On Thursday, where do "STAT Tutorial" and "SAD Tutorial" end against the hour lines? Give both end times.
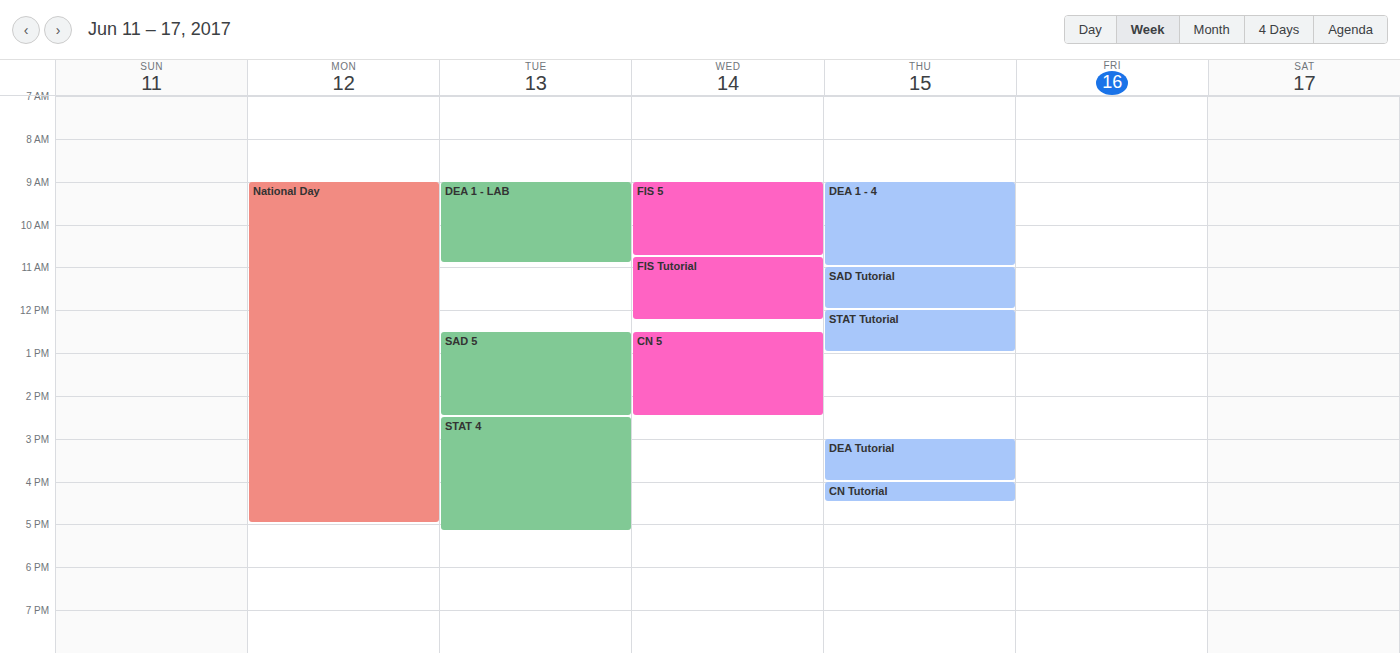
"STAT Tutorial": 13:00, exactly on the 13:00 line. "SAD Tutorial": 12:00, exactly on the 12:00 line.